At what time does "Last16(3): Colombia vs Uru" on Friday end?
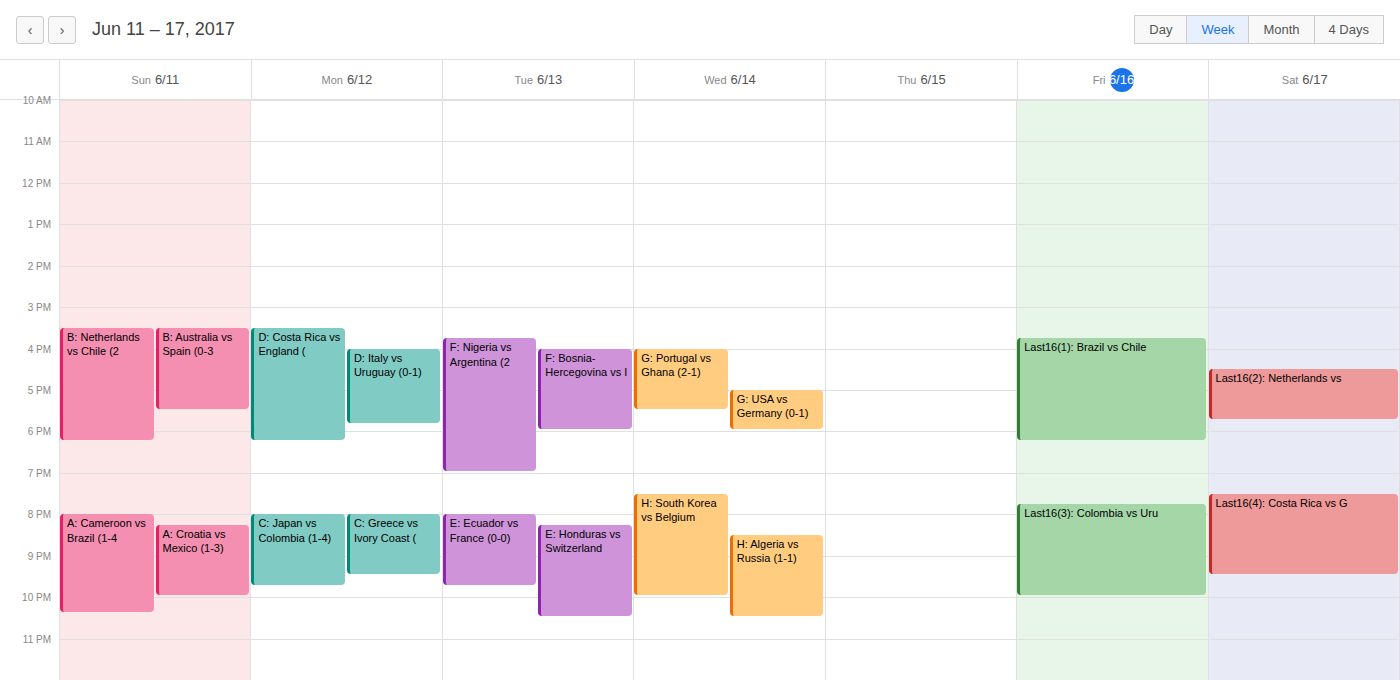
10:00 PM